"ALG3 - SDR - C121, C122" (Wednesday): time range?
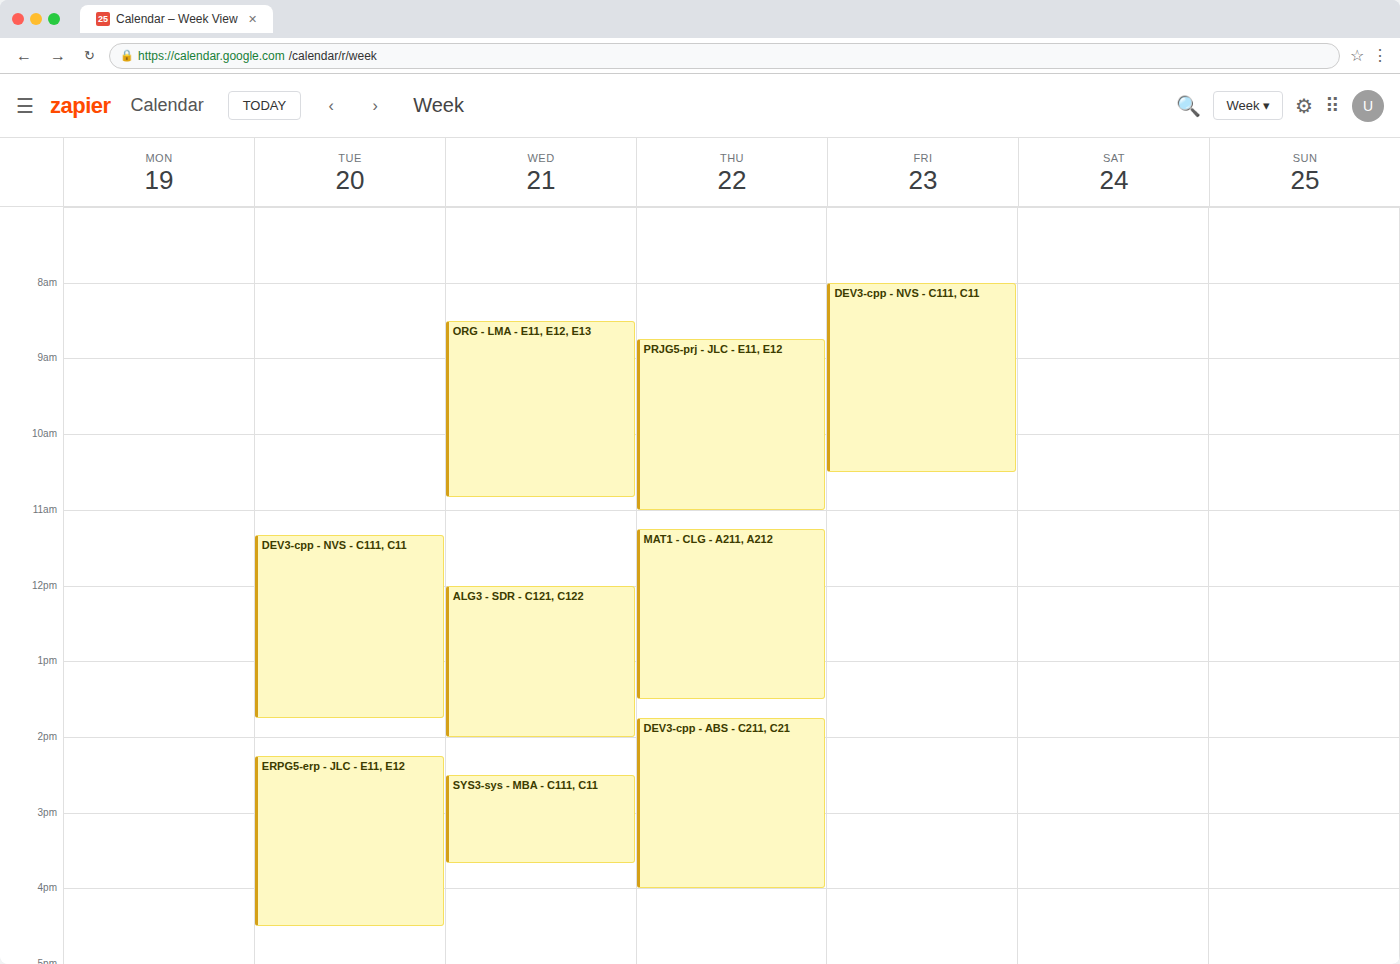
12:00 PM to 2:00 PM